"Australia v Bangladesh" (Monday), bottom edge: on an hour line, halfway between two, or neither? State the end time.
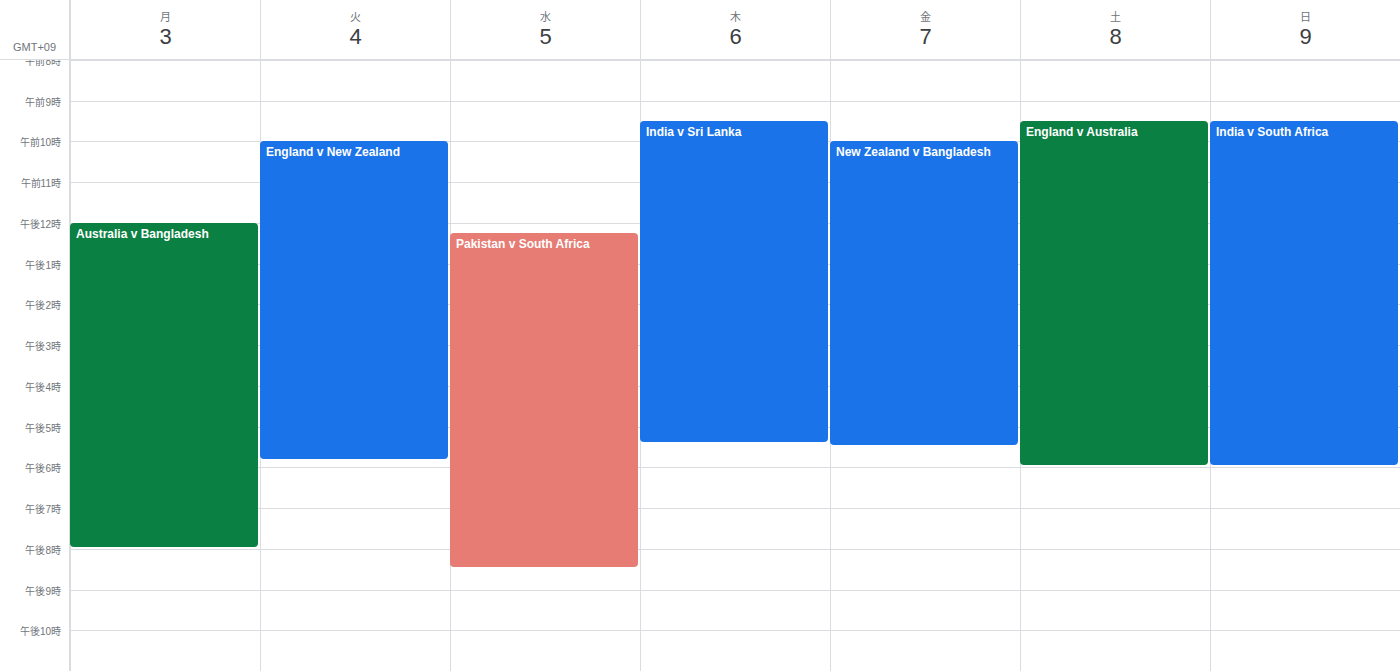
8:00 PM -- exactly on the 8 PM line.